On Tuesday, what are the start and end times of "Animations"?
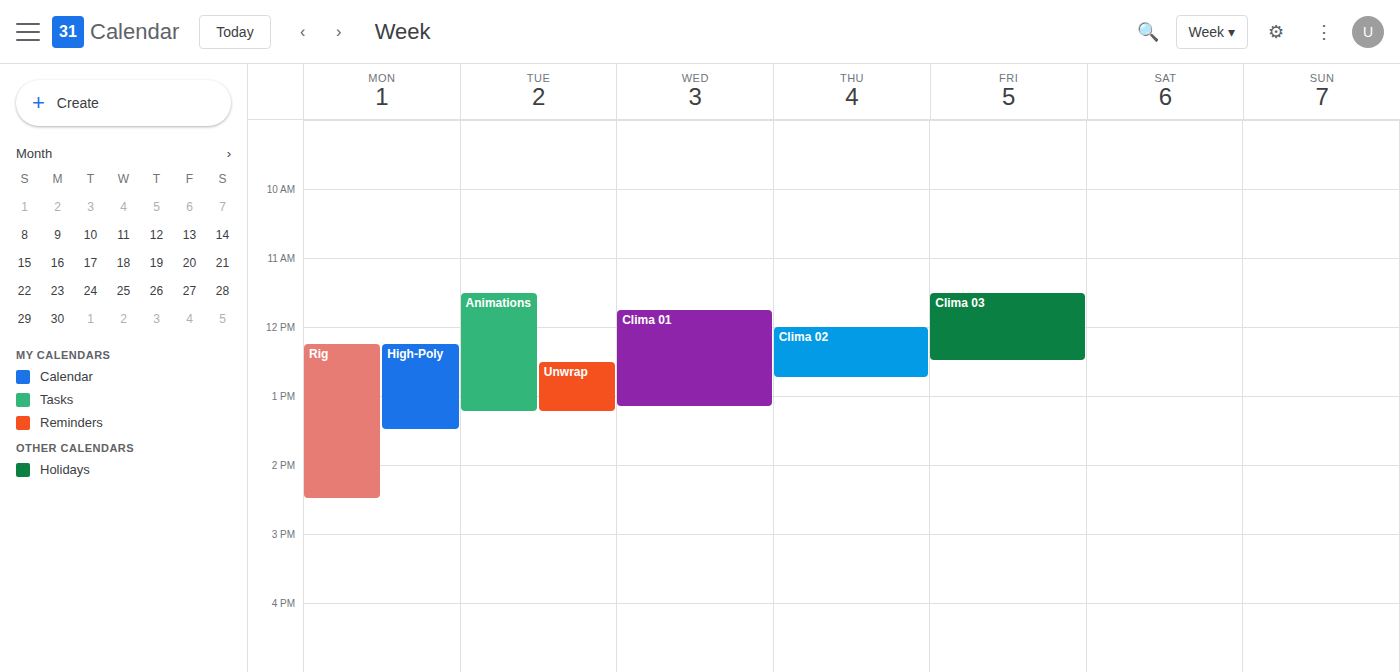
11:30 AM to 1:15 PM